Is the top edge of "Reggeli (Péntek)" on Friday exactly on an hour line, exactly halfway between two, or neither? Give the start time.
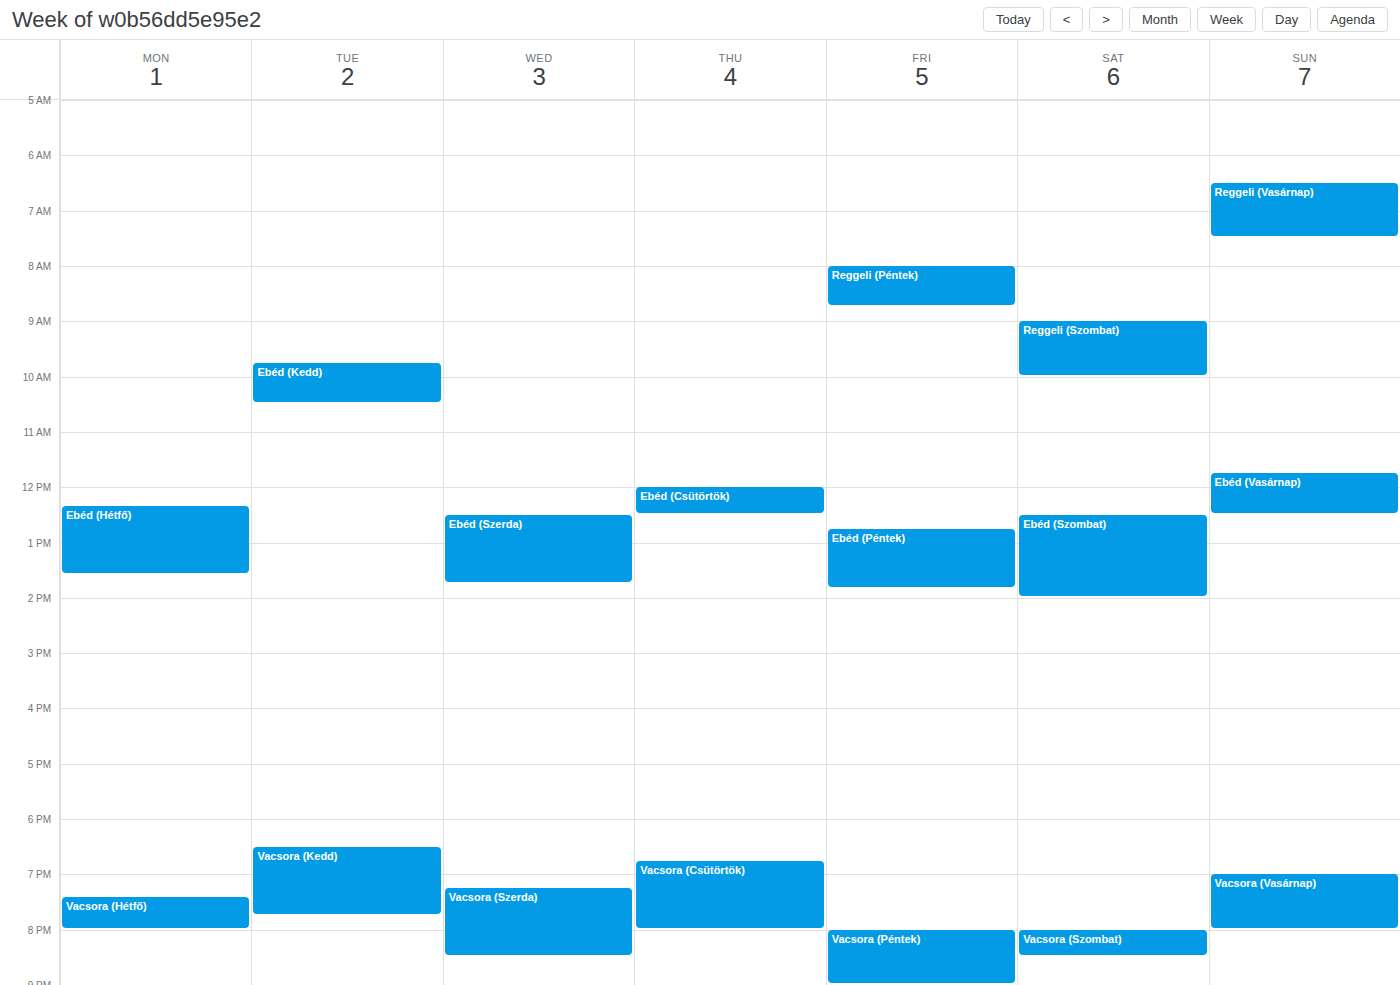
8:00 AM -- exactly on the 8 AM line.